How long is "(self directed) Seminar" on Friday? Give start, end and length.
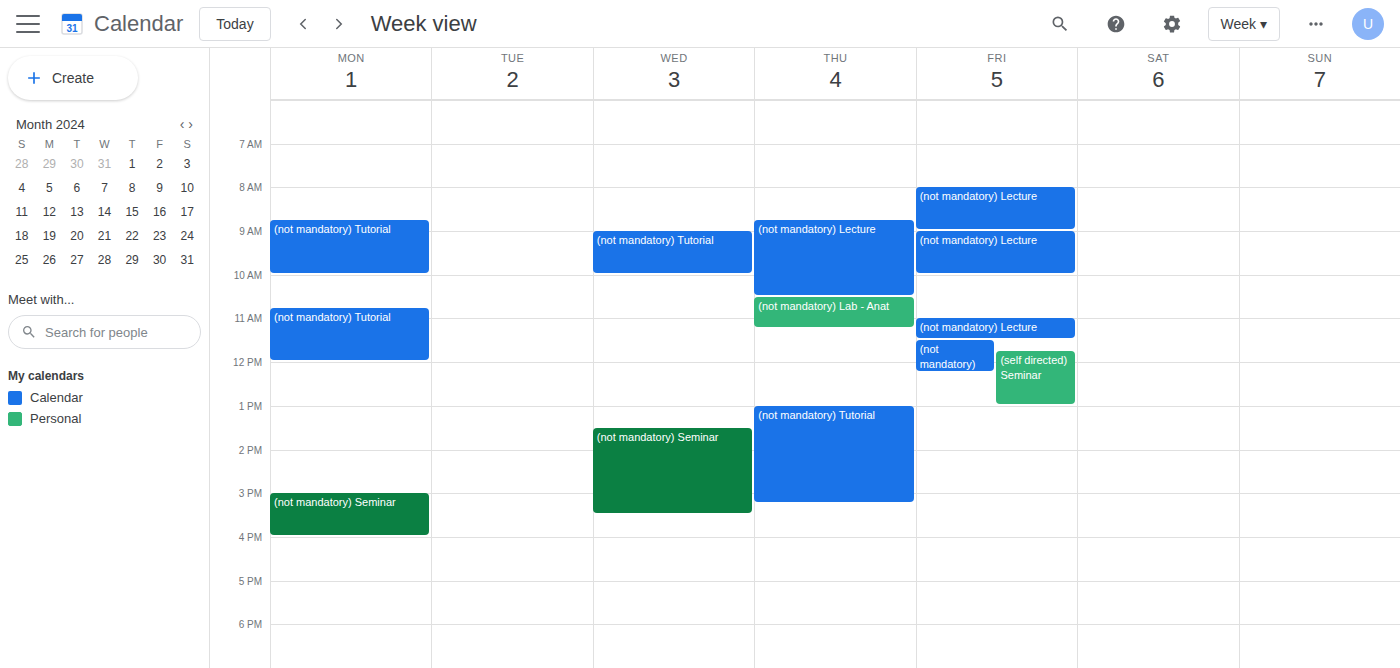
11:45 AM to 1:00 PM, 1 hour 15 minutes